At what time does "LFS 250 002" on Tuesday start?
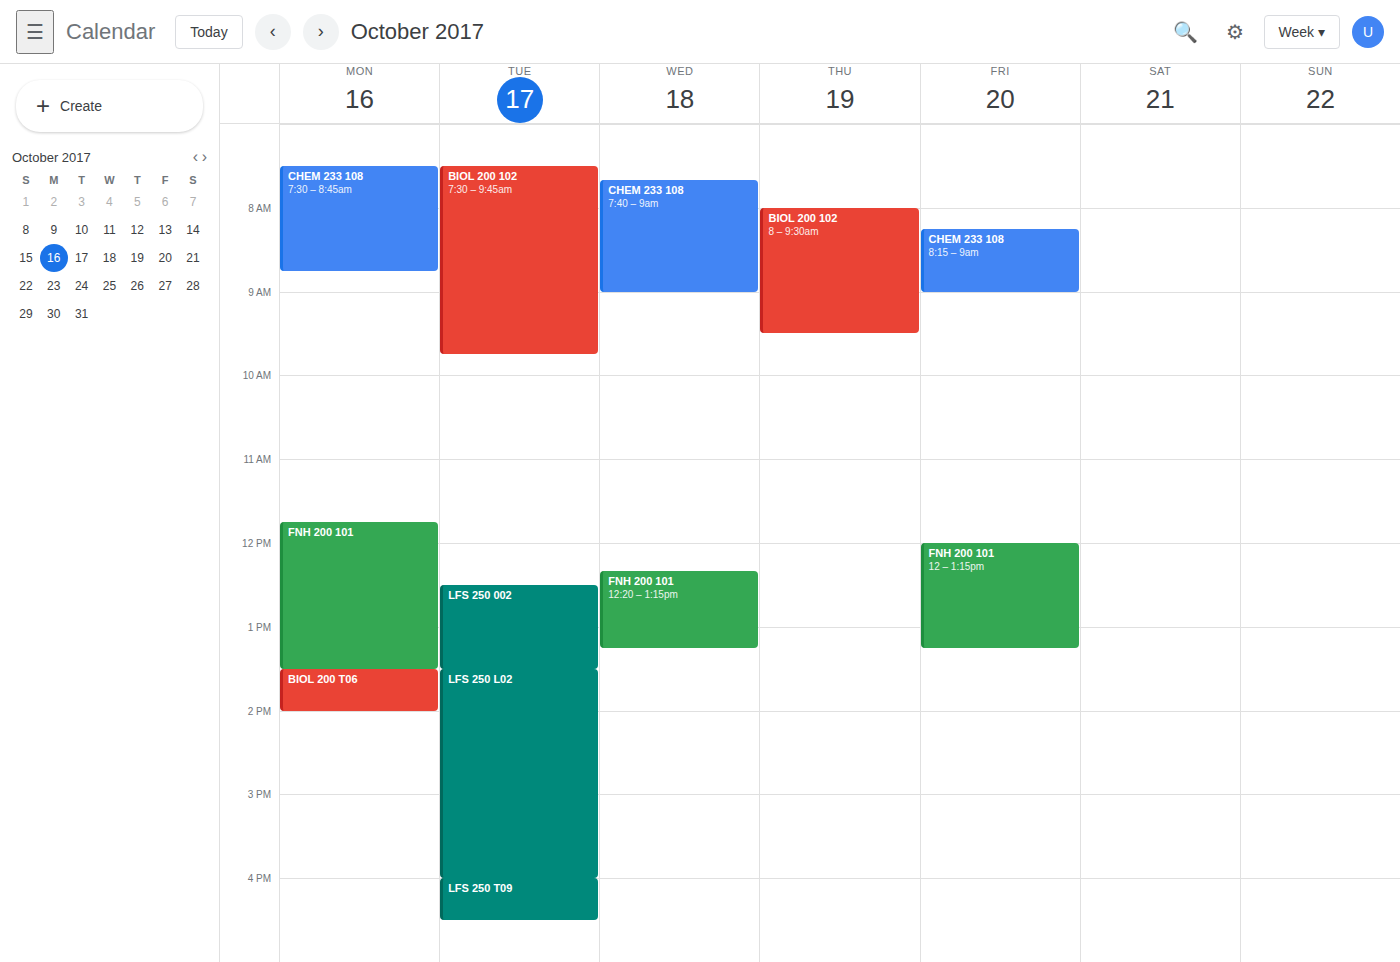
12:30